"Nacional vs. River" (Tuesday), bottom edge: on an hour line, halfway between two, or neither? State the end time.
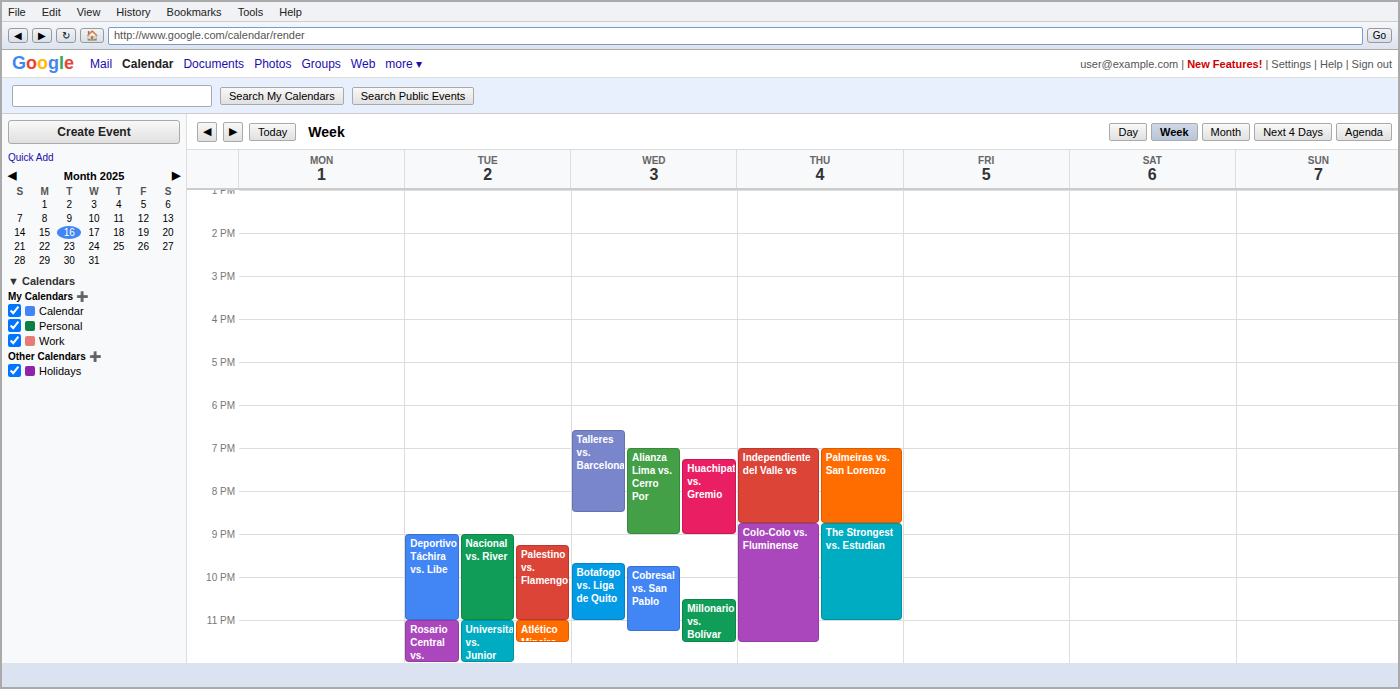
11:00 PM -- exactly on the 11 PM line.